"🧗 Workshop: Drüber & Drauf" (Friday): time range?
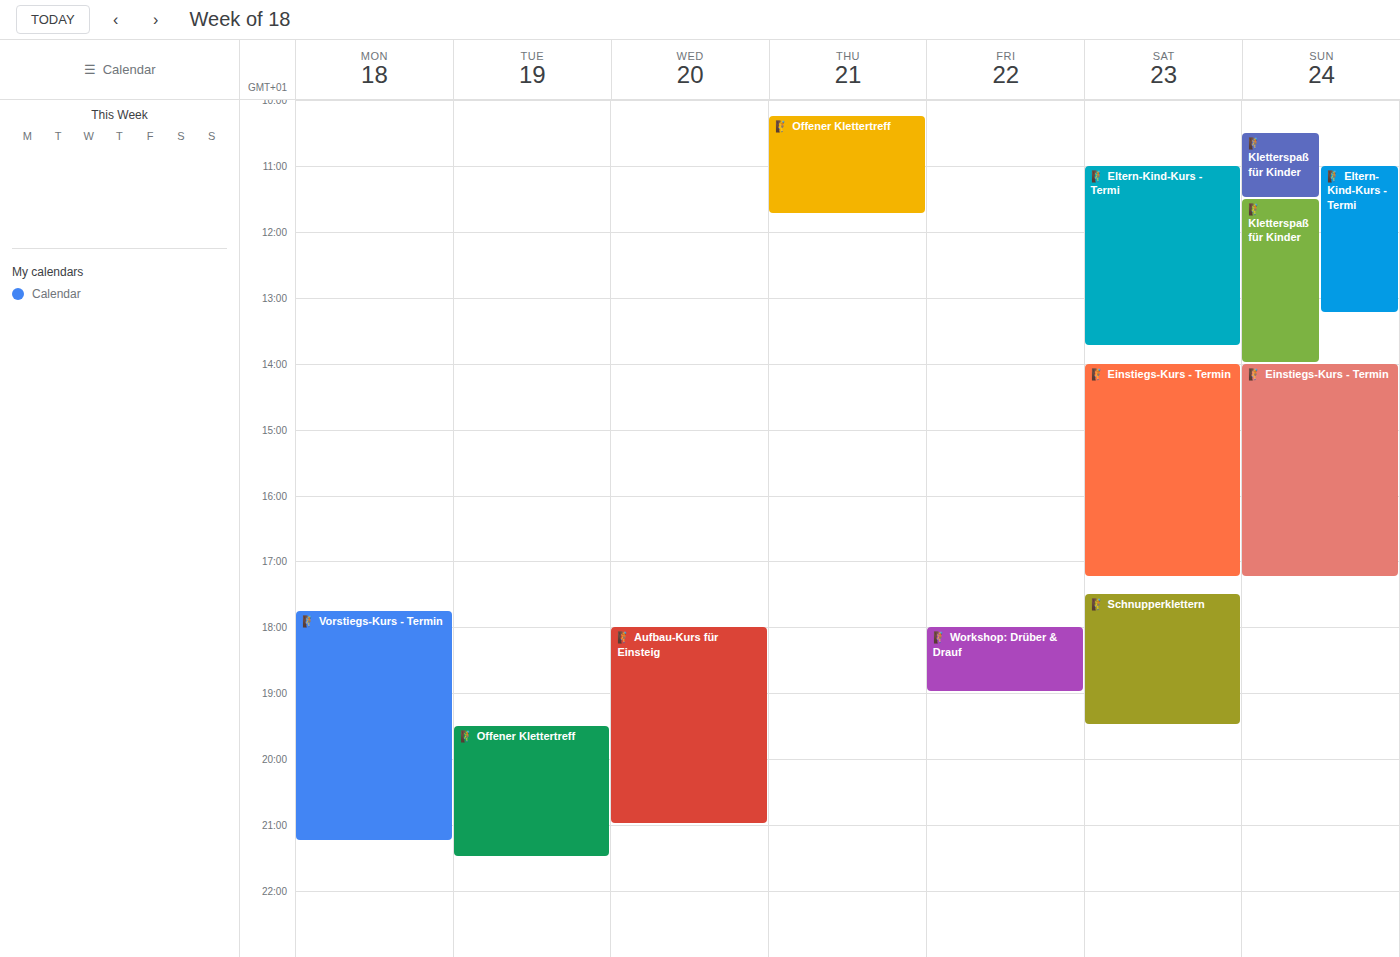
6:00 PM to 7:00 PM